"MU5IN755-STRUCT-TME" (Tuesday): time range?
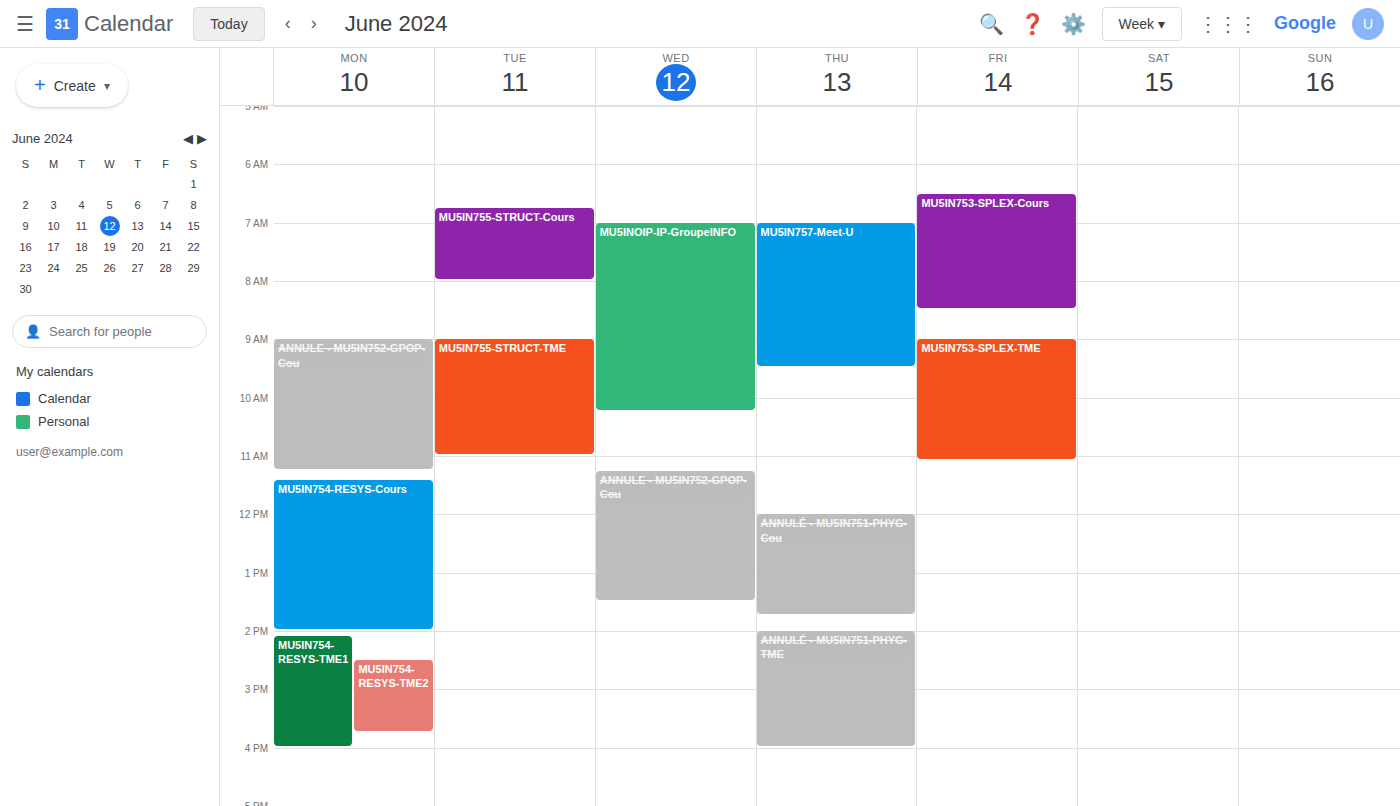
9:00 AM to 11:00 AM